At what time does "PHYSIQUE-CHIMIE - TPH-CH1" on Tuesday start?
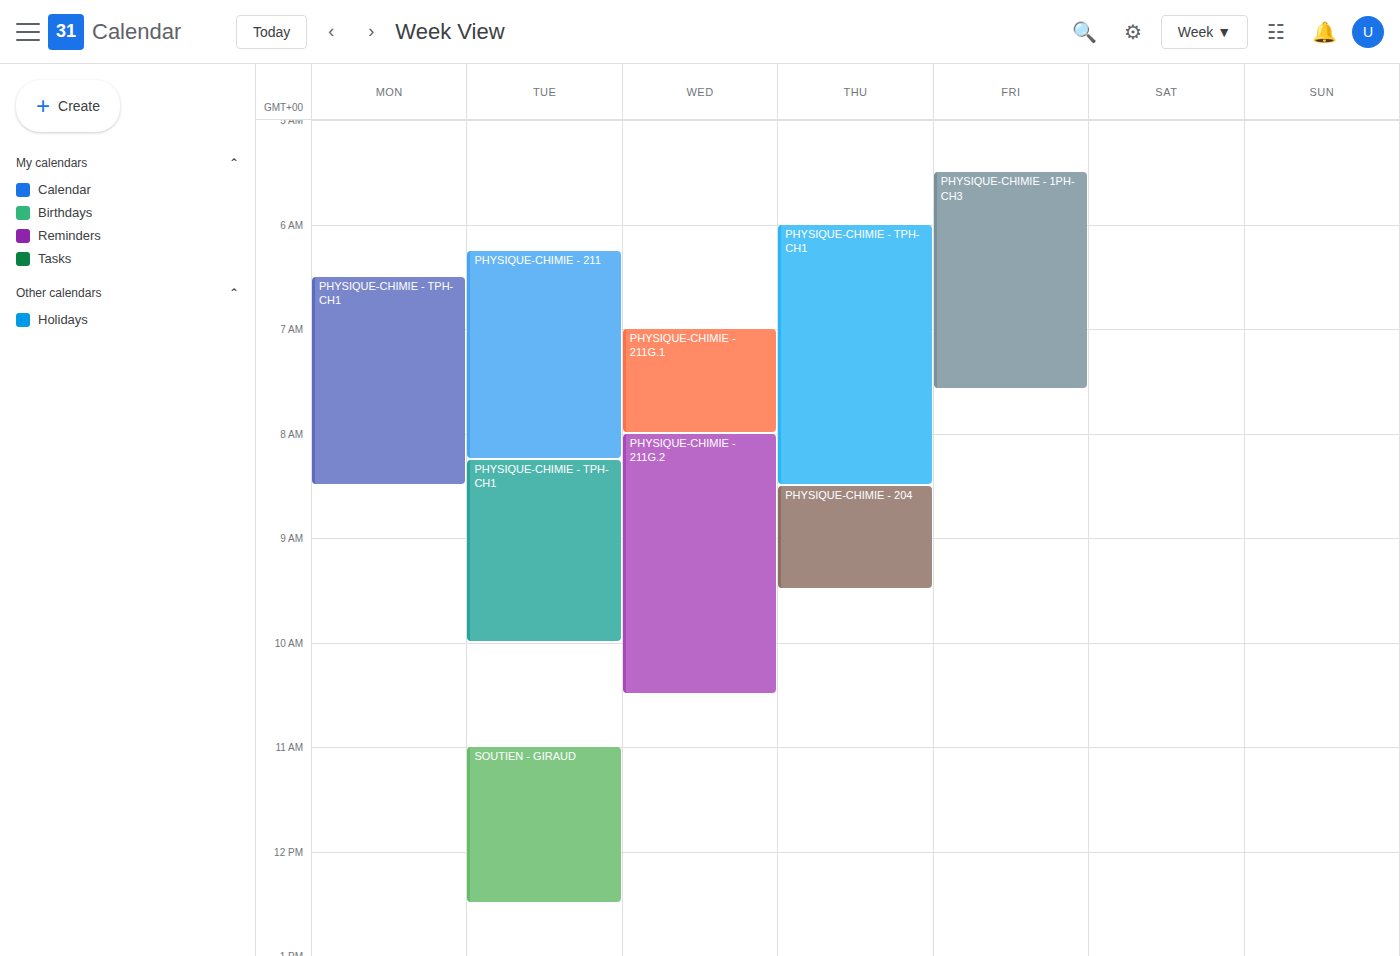
8:15 AM